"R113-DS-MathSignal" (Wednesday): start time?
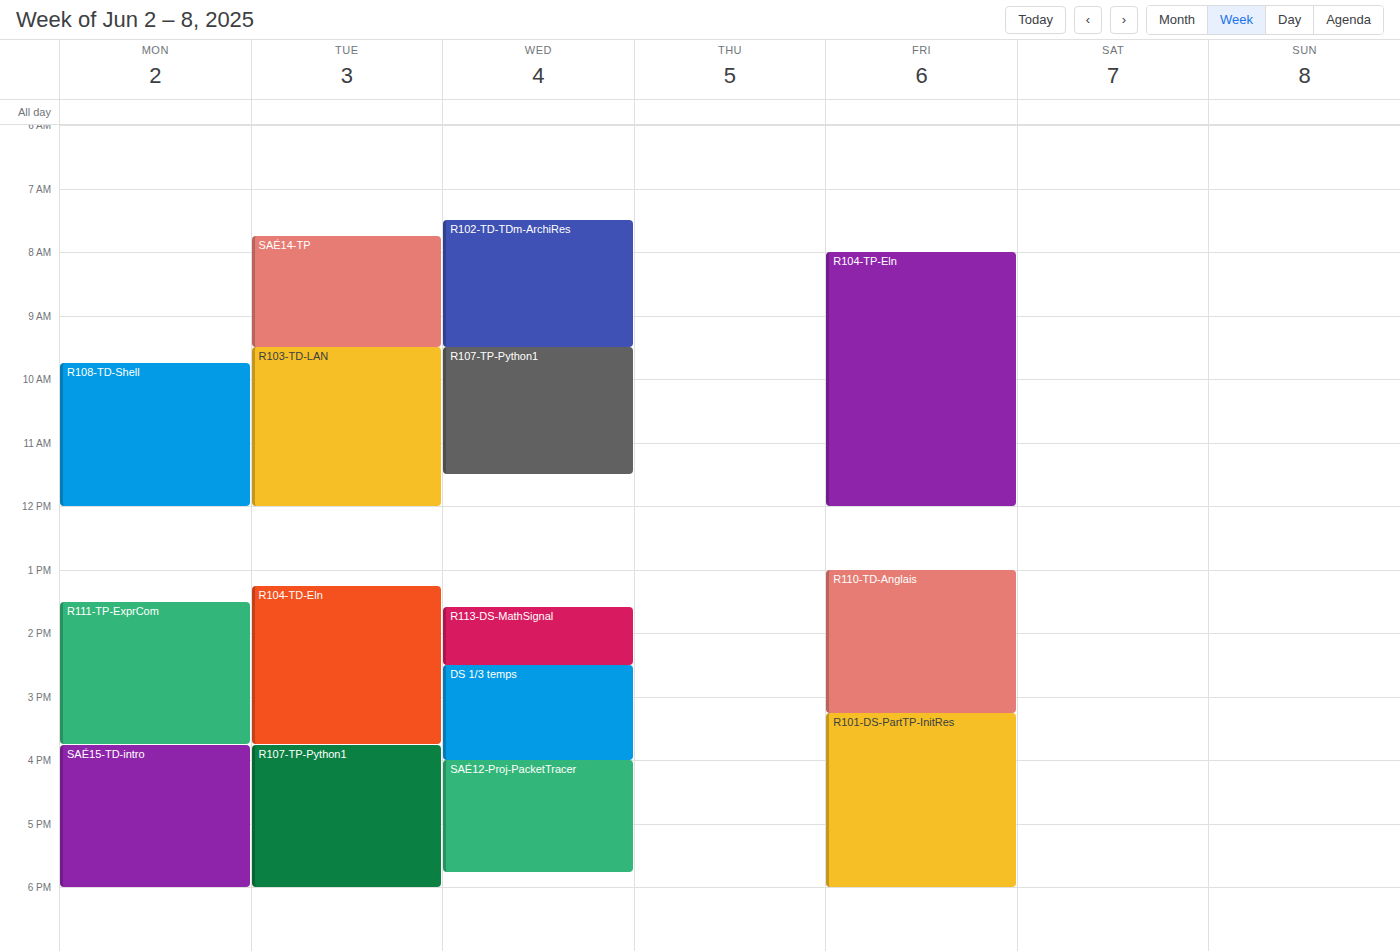
1:35 PM